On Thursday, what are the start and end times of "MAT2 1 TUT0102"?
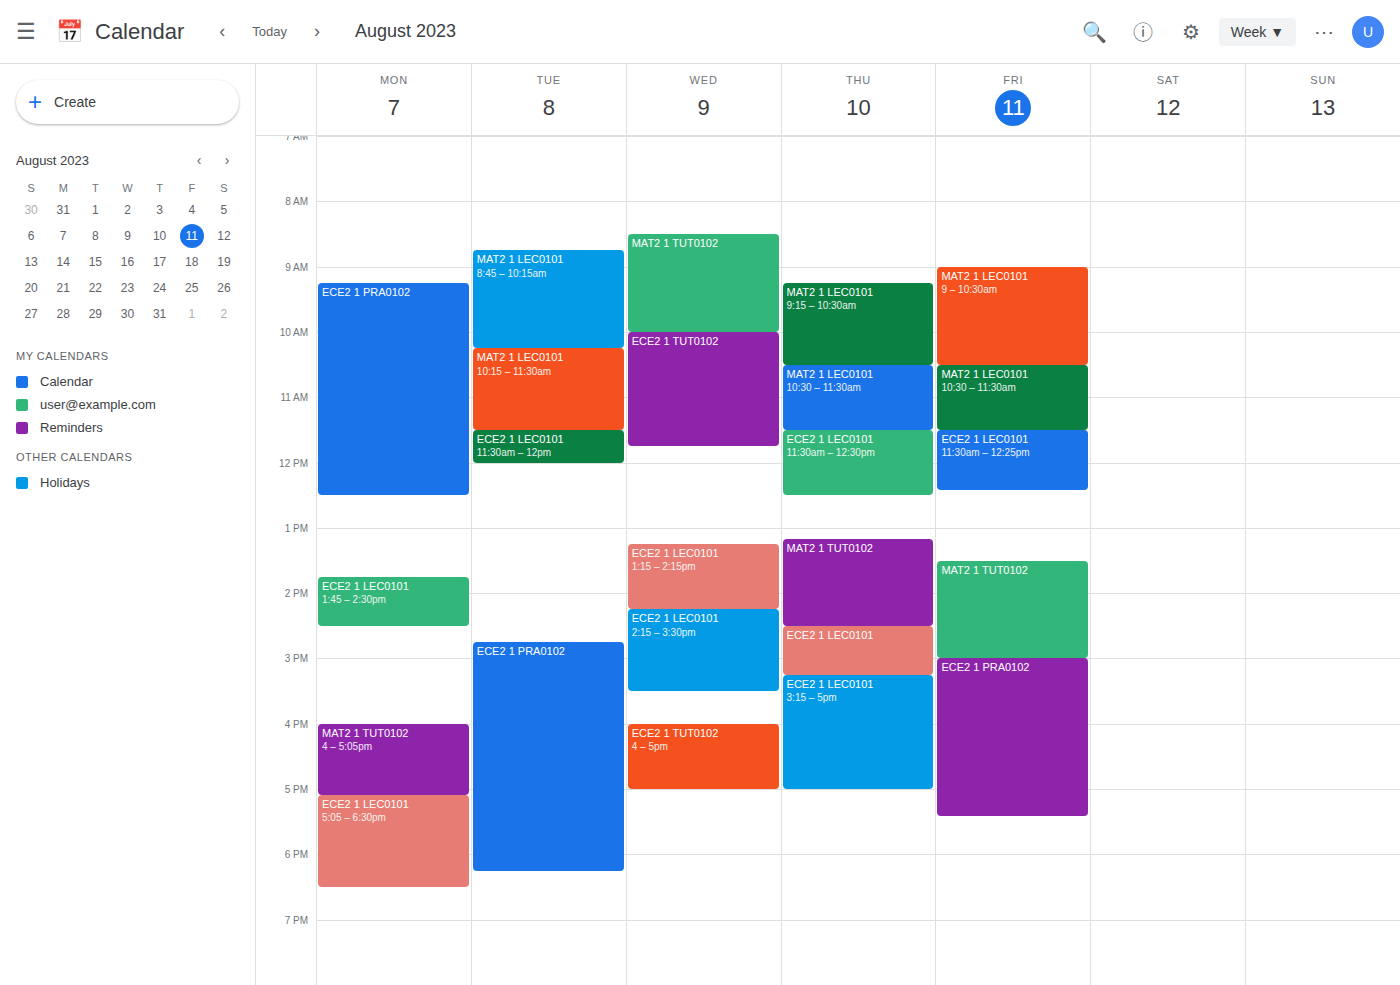
1:10 PM to 2:30 PM